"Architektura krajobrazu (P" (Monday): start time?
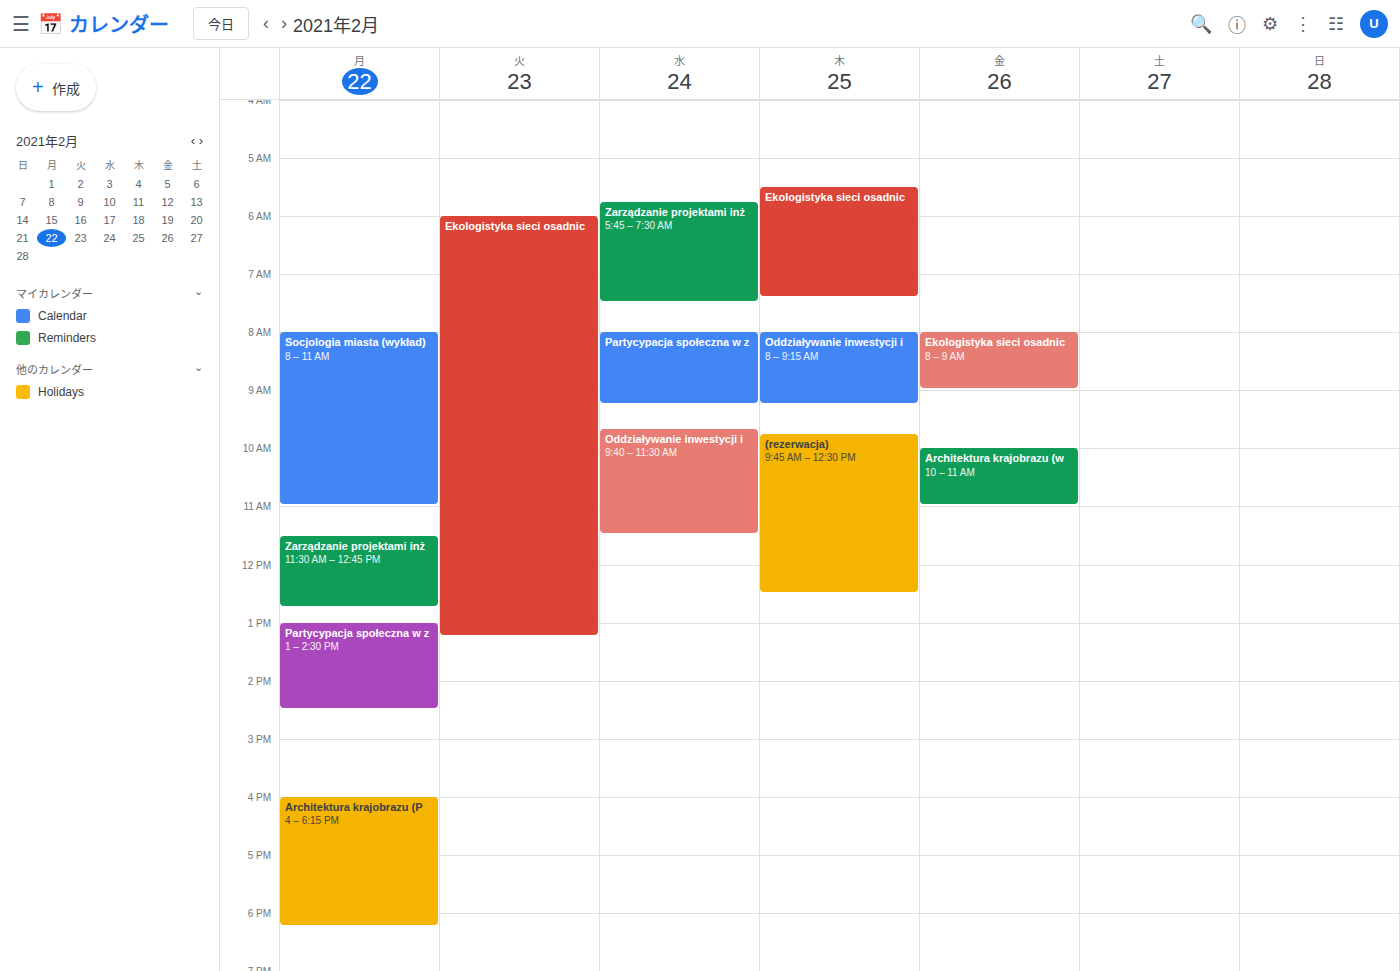
16:00